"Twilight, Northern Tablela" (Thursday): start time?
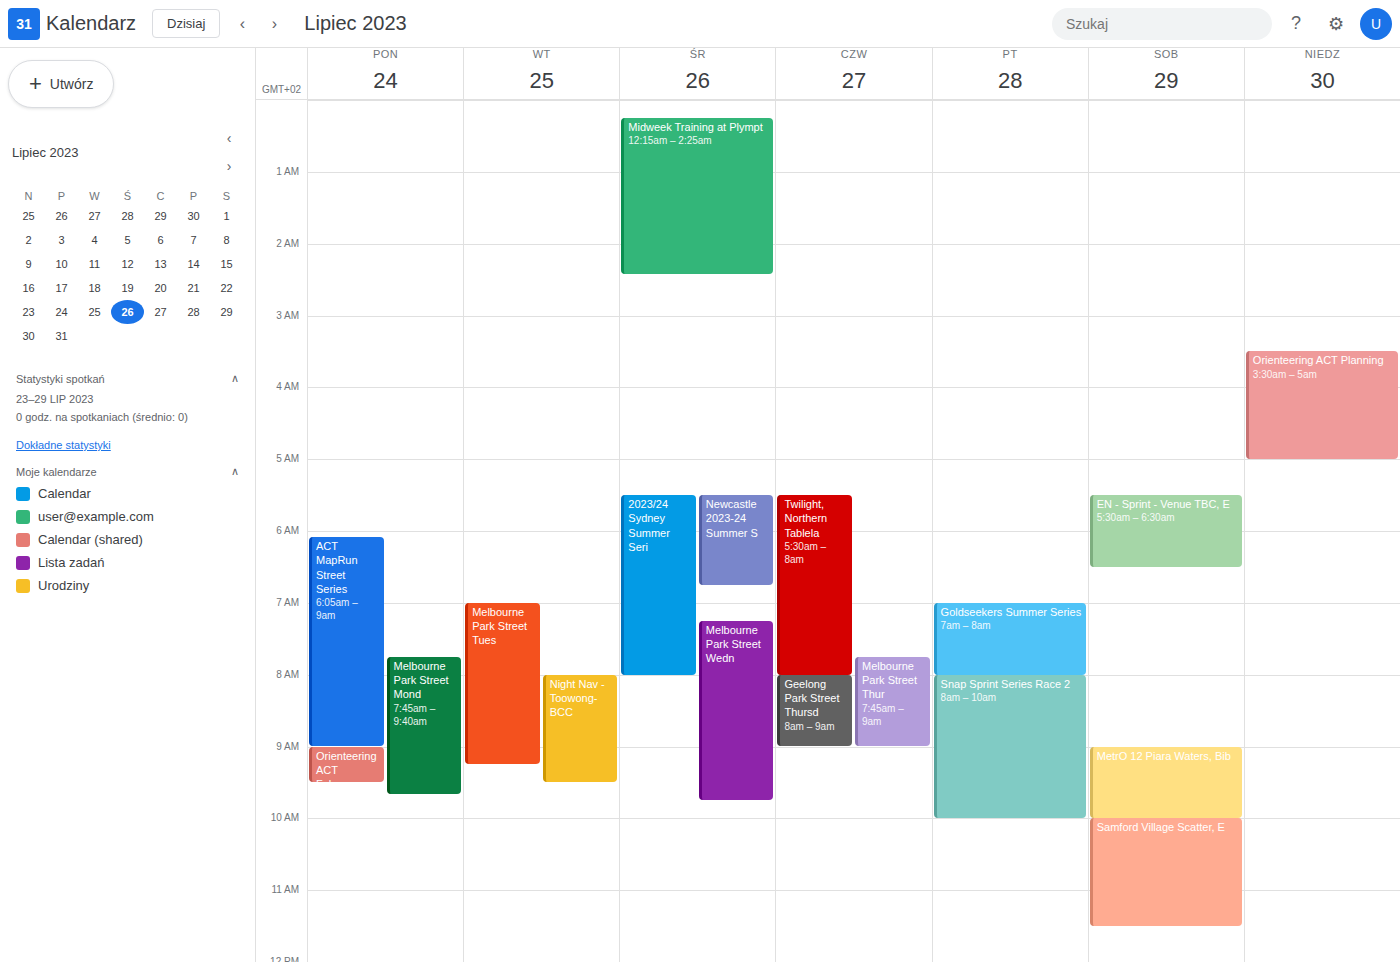
05:30